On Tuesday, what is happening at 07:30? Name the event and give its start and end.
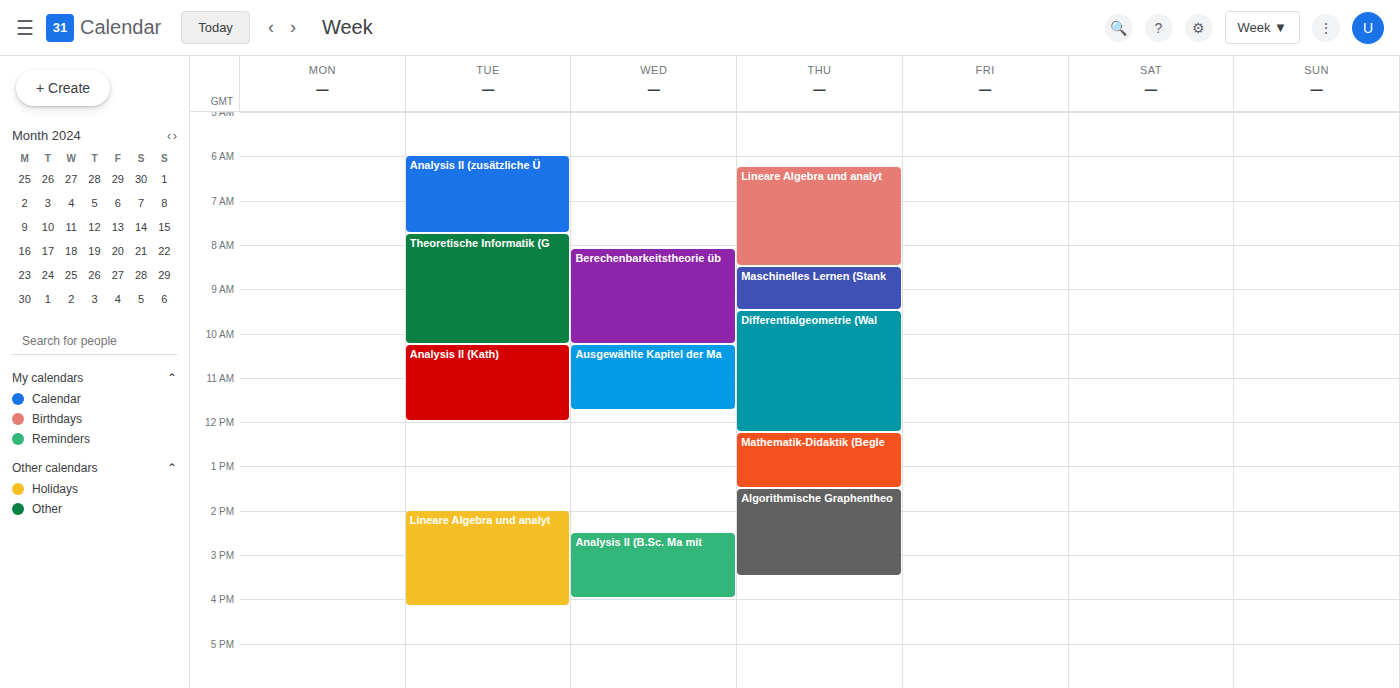
"Analysis II (zusätzliche Ü", 06:00 to 07:45